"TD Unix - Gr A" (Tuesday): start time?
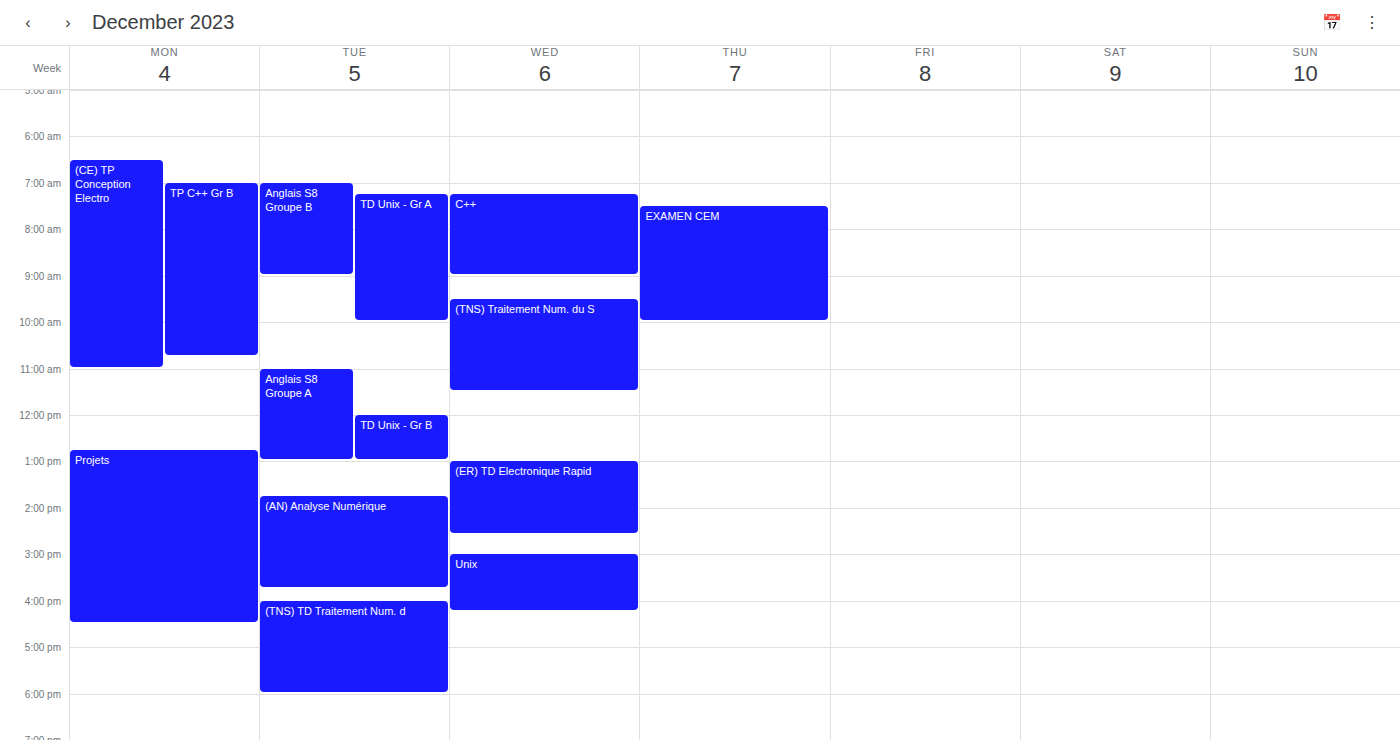
7:15 AM